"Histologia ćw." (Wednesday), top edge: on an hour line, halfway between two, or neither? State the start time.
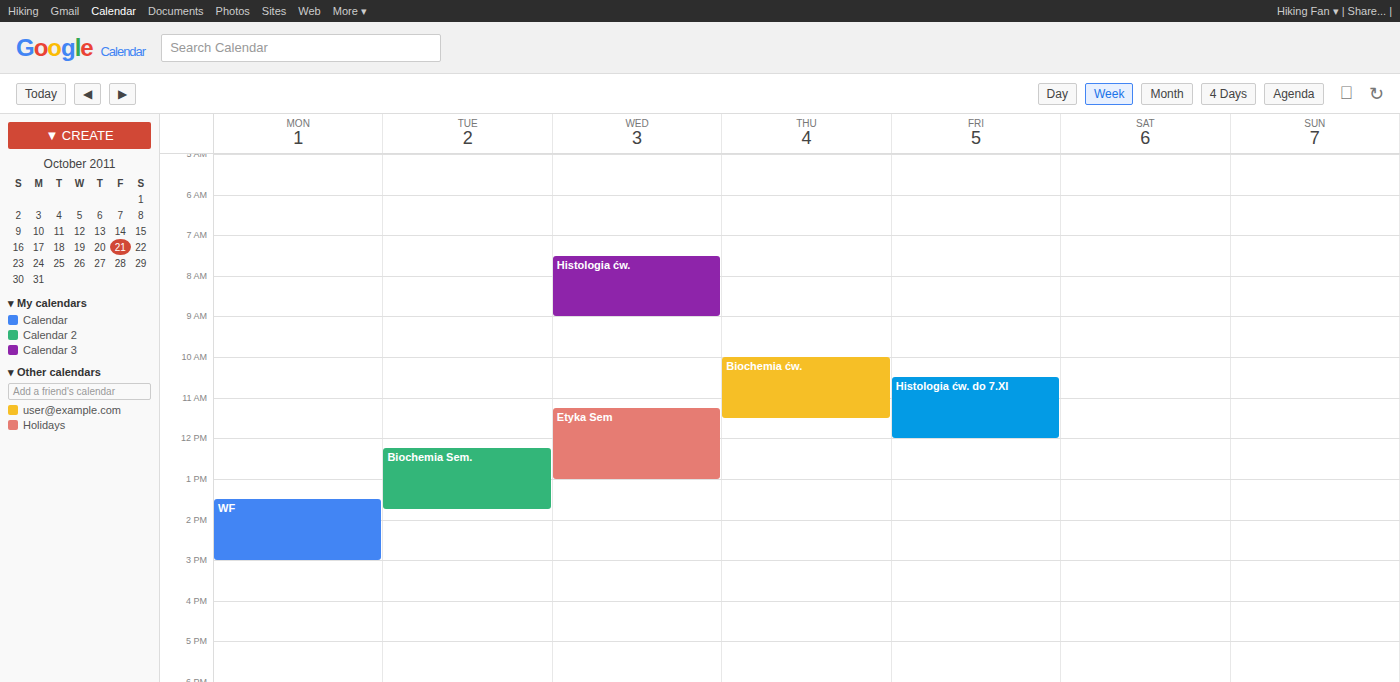
7:30 AM -- halfway between the 7 AM and 8 AM lines.